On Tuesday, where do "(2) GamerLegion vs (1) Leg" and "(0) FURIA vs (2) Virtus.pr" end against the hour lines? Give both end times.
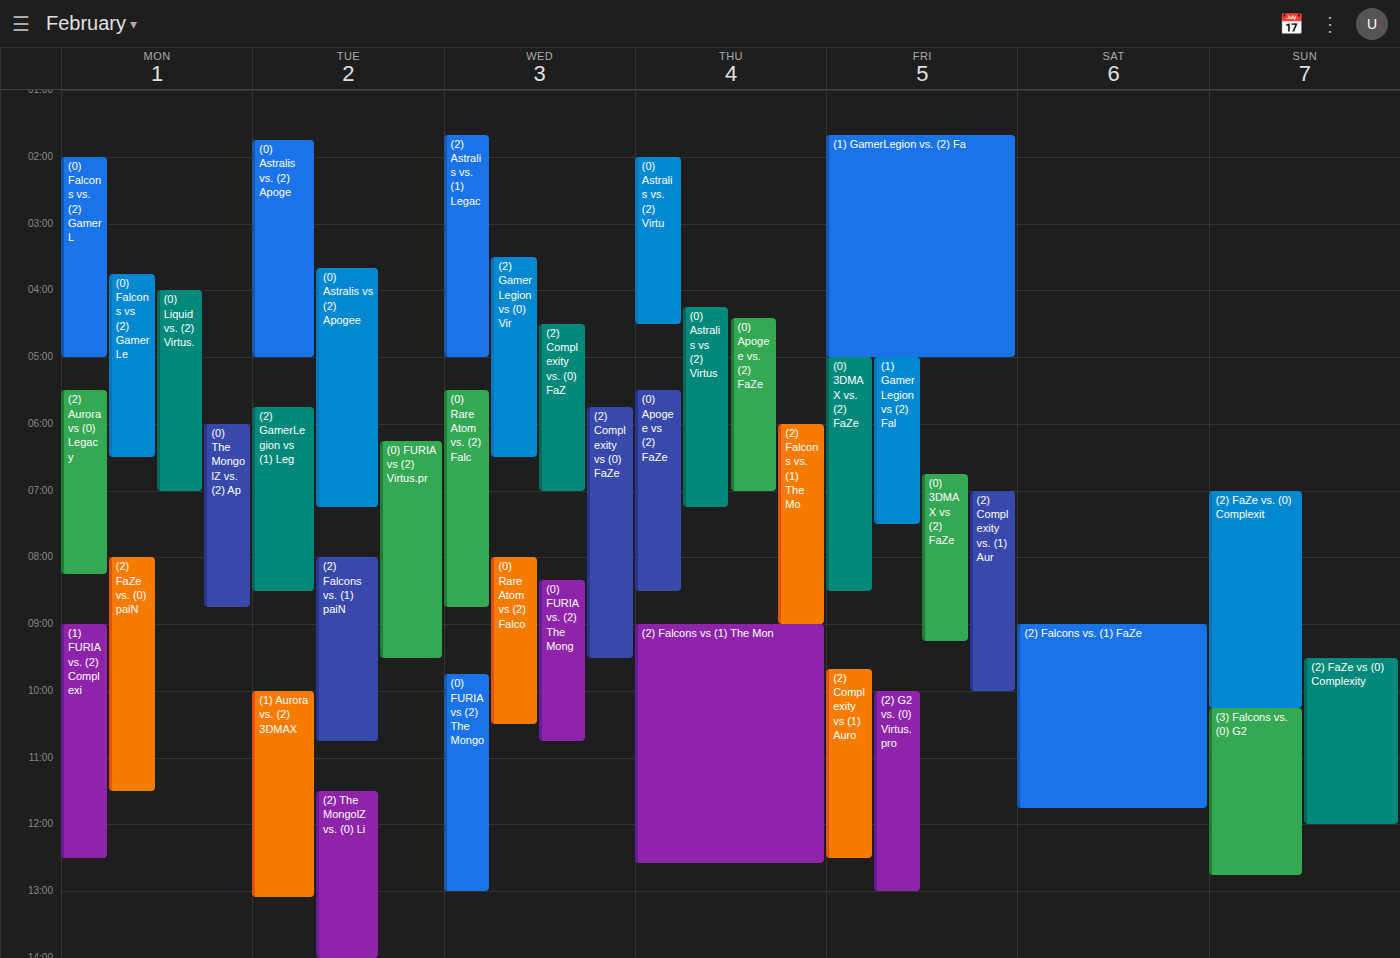
"(2) GamerLegion vs (1) Leg": 8:30 AM, halfway between the 8 AM and 9 AM lines. "(0) FURIA vs (2) Virtus.pr": 9:30 AM, halfway between the 9 AM and 10 AM lines.